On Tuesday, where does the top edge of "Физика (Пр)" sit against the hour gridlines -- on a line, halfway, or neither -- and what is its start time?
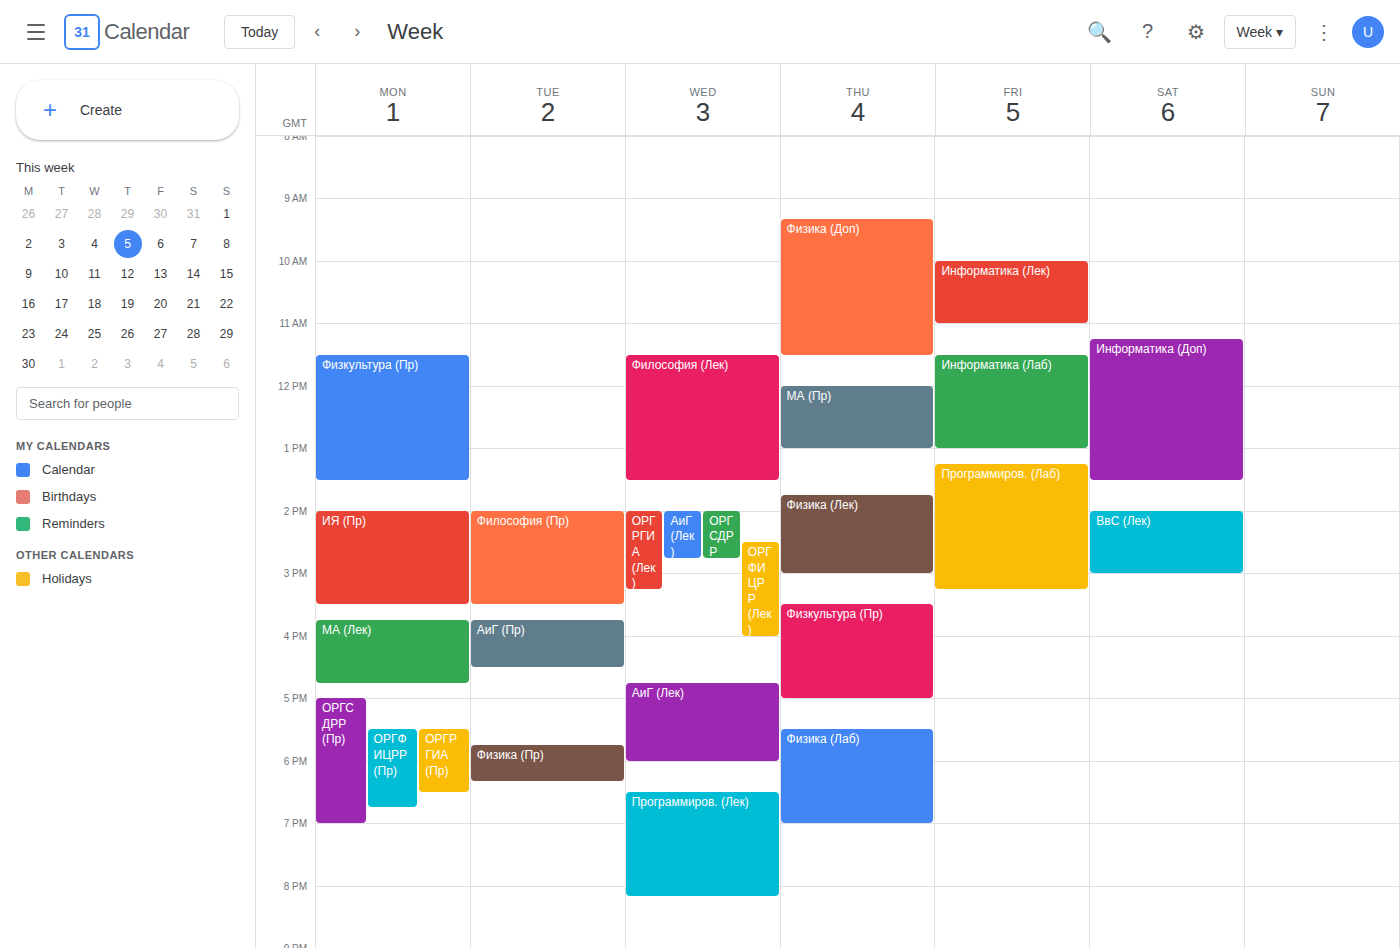
5:45 PM -- neither: three quarters of the way from the 5 PM line to the 6 PM line.